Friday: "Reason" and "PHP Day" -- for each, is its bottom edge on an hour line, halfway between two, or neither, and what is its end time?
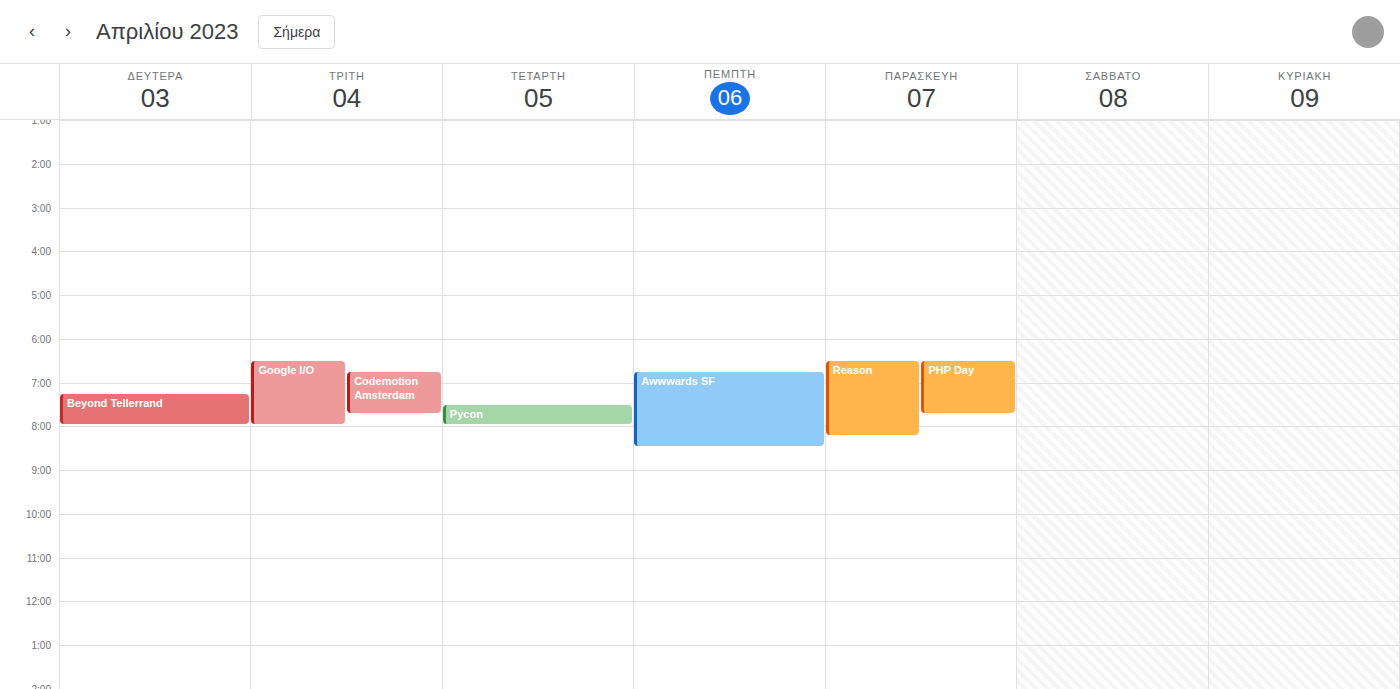
"Reason": 8:15 AM, neither: a quarter of the way from the 8 AM line to the 9 AM line. "PHP Day": 7:45 AM, neither: three quarters of the way from the 7 AM line to the 8 AM line.